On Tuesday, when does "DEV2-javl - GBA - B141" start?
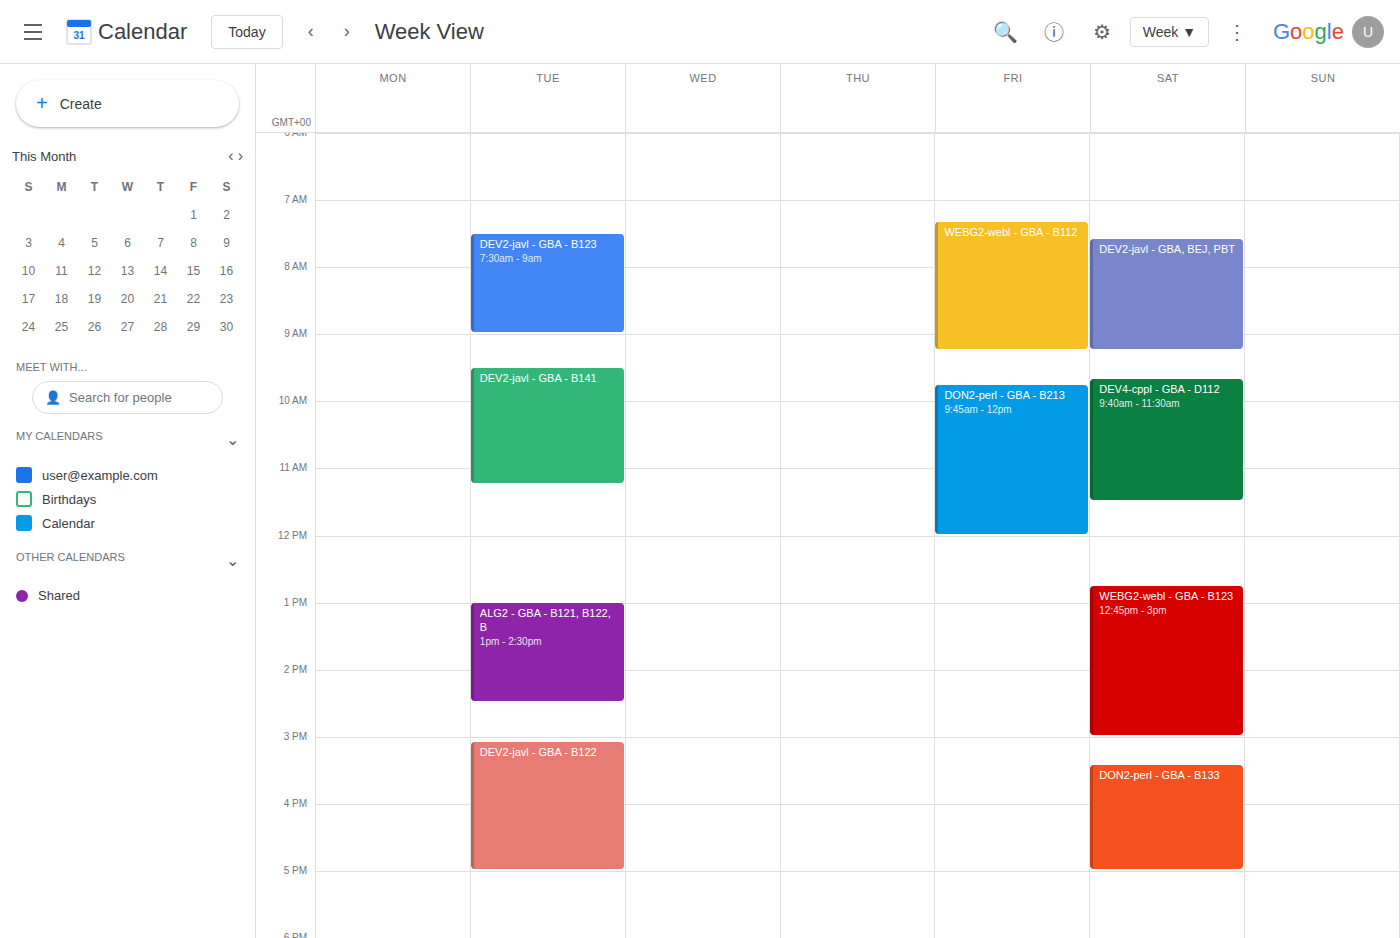
9:30 AM